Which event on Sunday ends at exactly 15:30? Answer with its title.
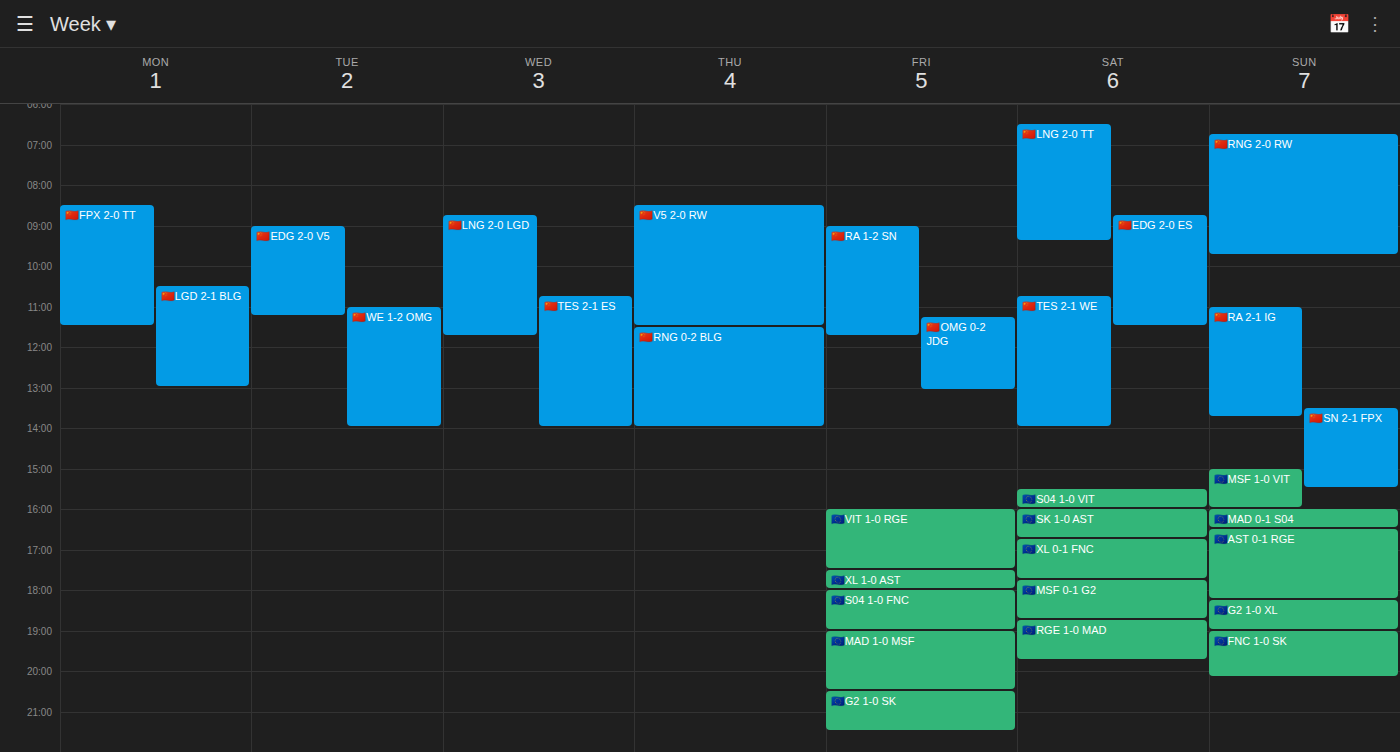
"🇨🇳SN 2-1 FPX"